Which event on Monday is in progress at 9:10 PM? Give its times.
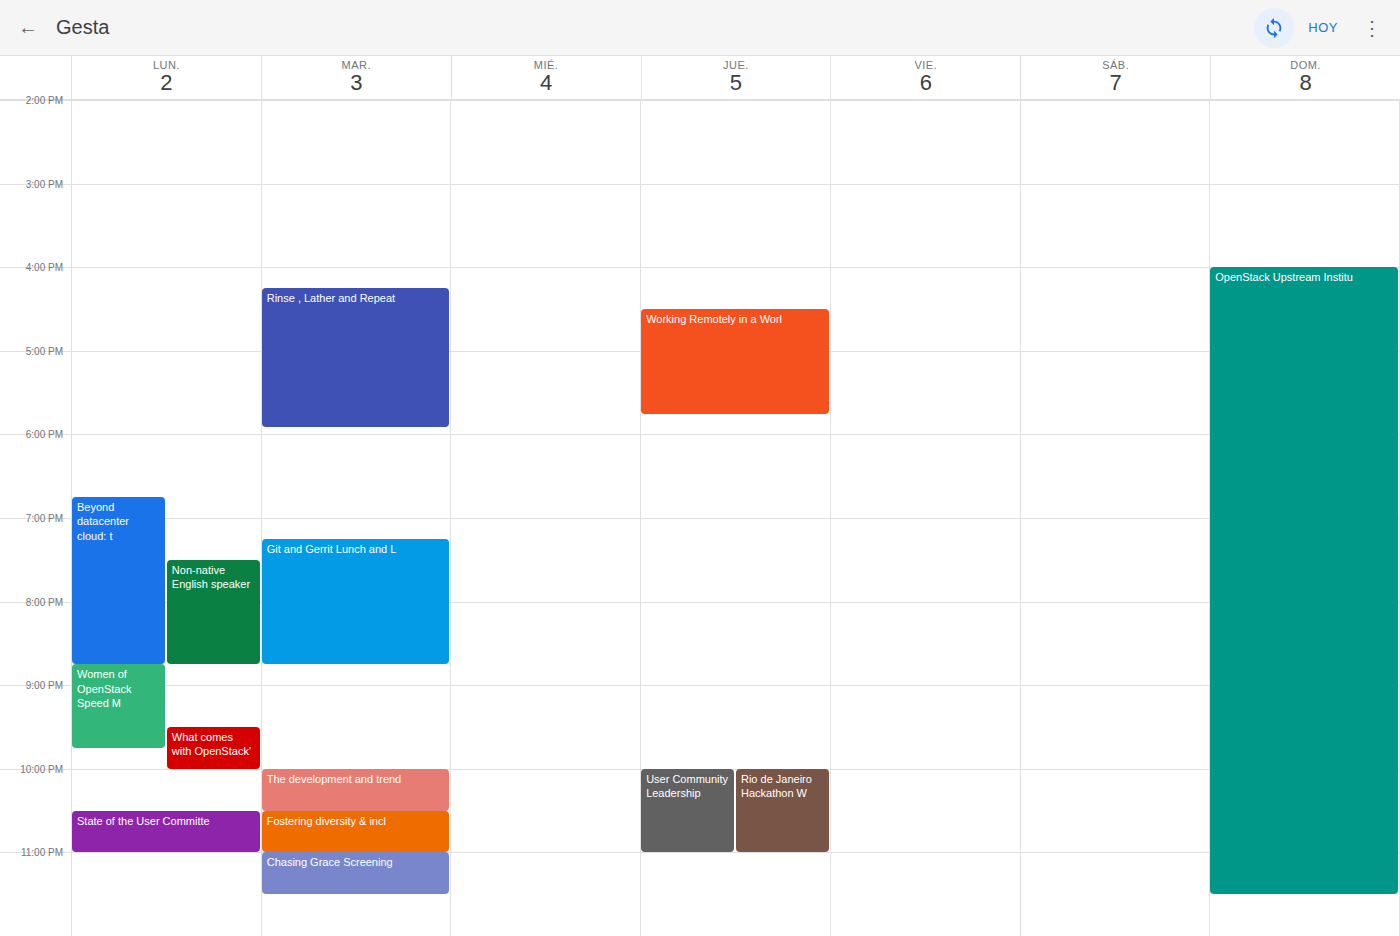
"Women of OpenStack Speed M", 8:45 PM to 9:45 PM